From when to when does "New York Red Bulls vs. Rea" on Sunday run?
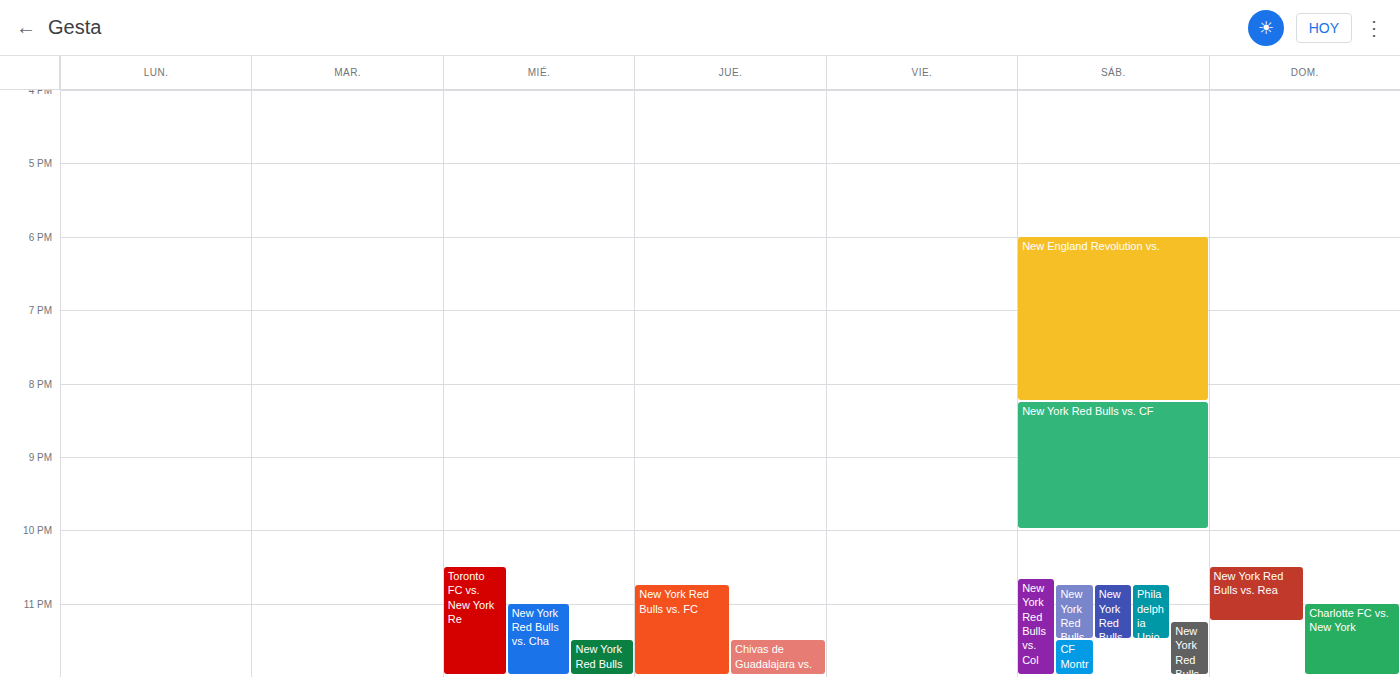
10:30 PM to 11:15 PM